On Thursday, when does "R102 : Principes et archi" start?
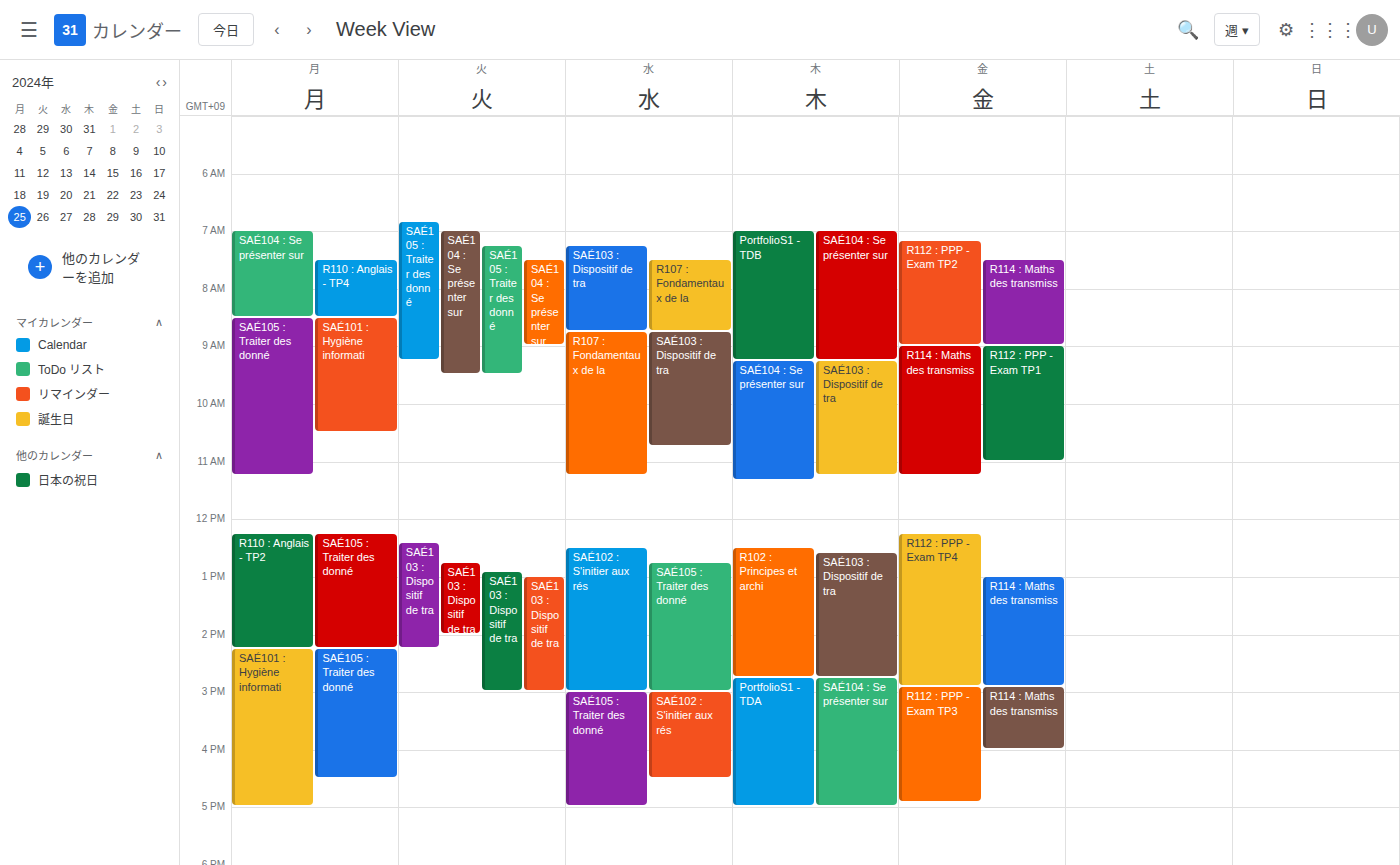
12:30 PM